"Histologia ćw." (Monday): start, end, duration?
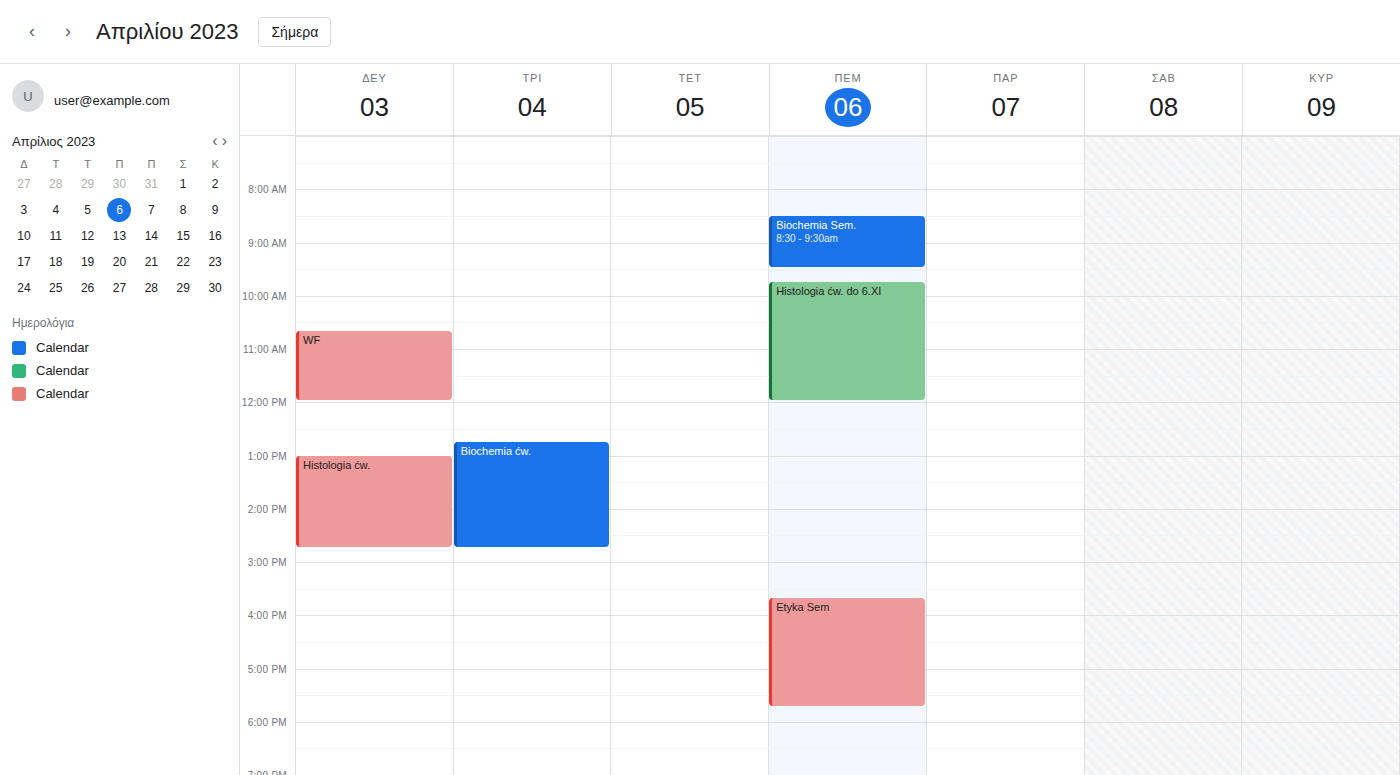
1:00 PM to 2:45 PM, 1 hour 45 minutes